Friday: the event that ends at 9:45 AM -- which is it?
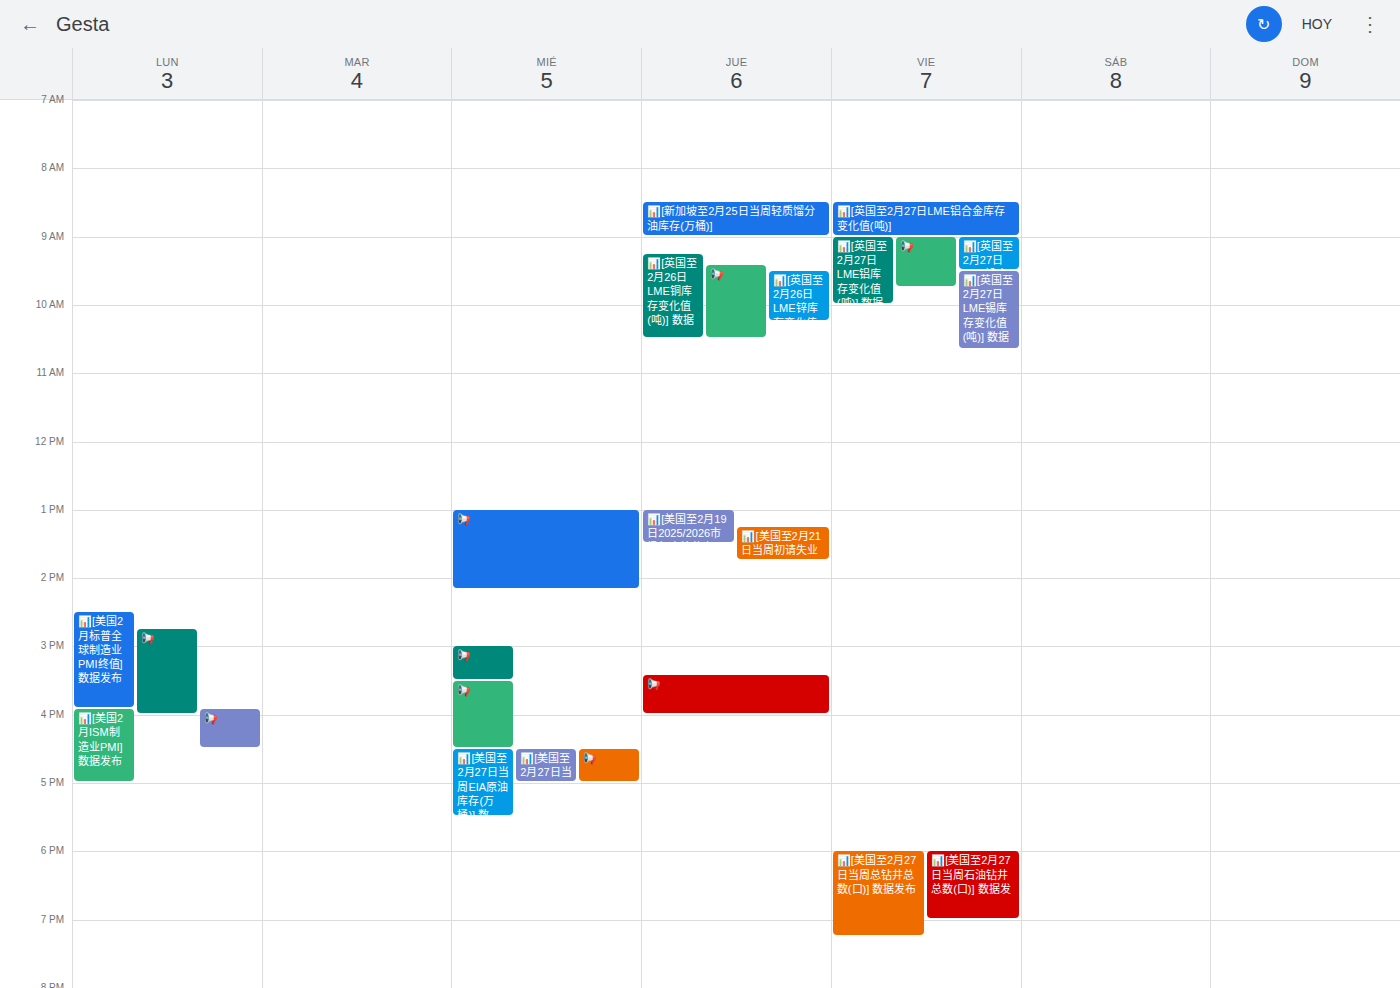
"📢"